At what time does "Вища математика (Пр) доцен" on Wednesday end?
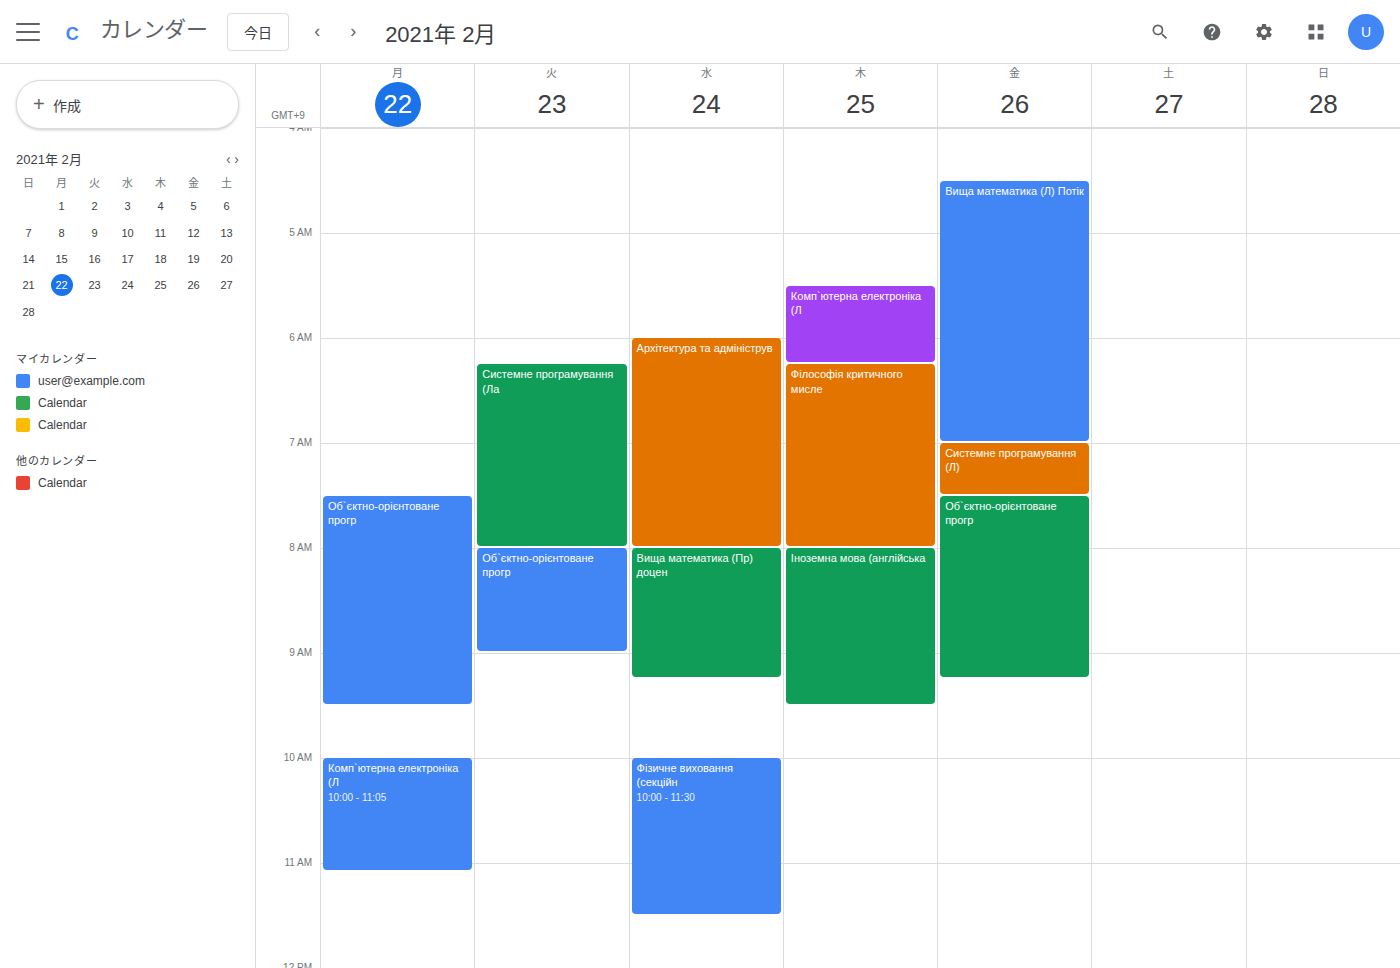
09:15